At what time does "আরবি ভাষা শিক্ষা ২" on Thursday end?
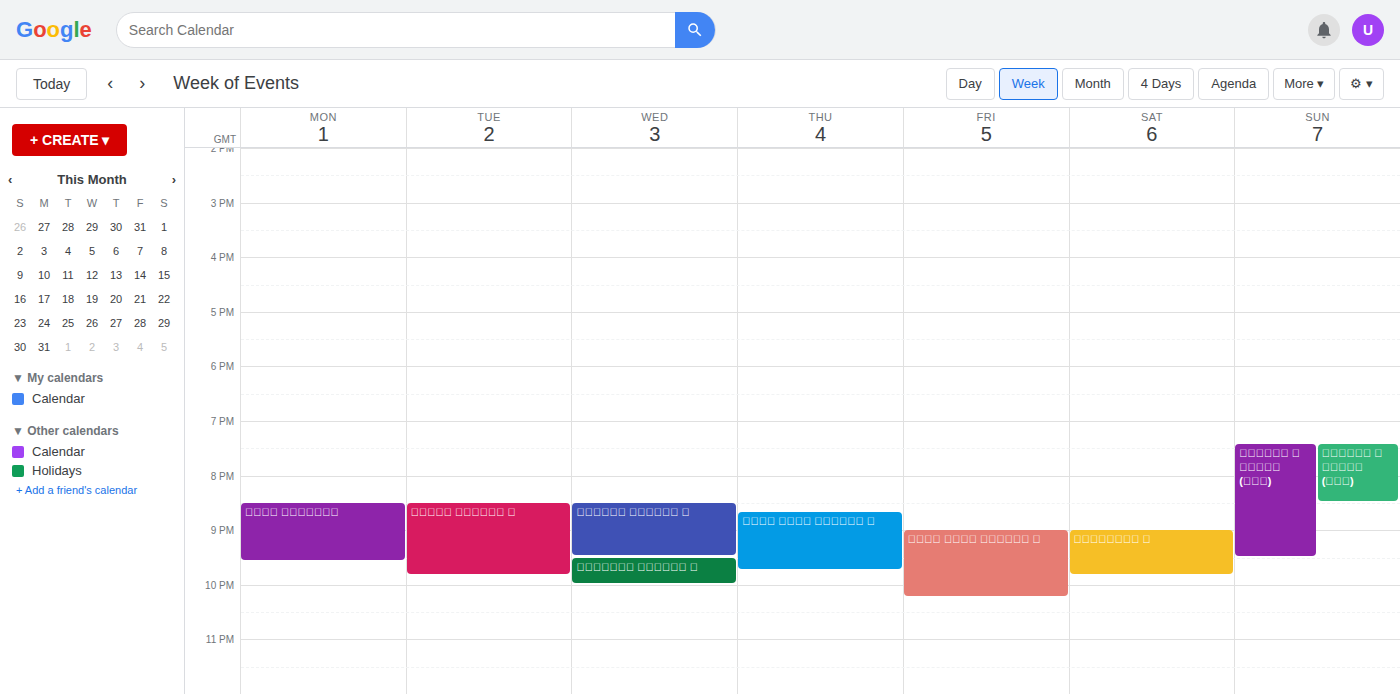
9:45 PM